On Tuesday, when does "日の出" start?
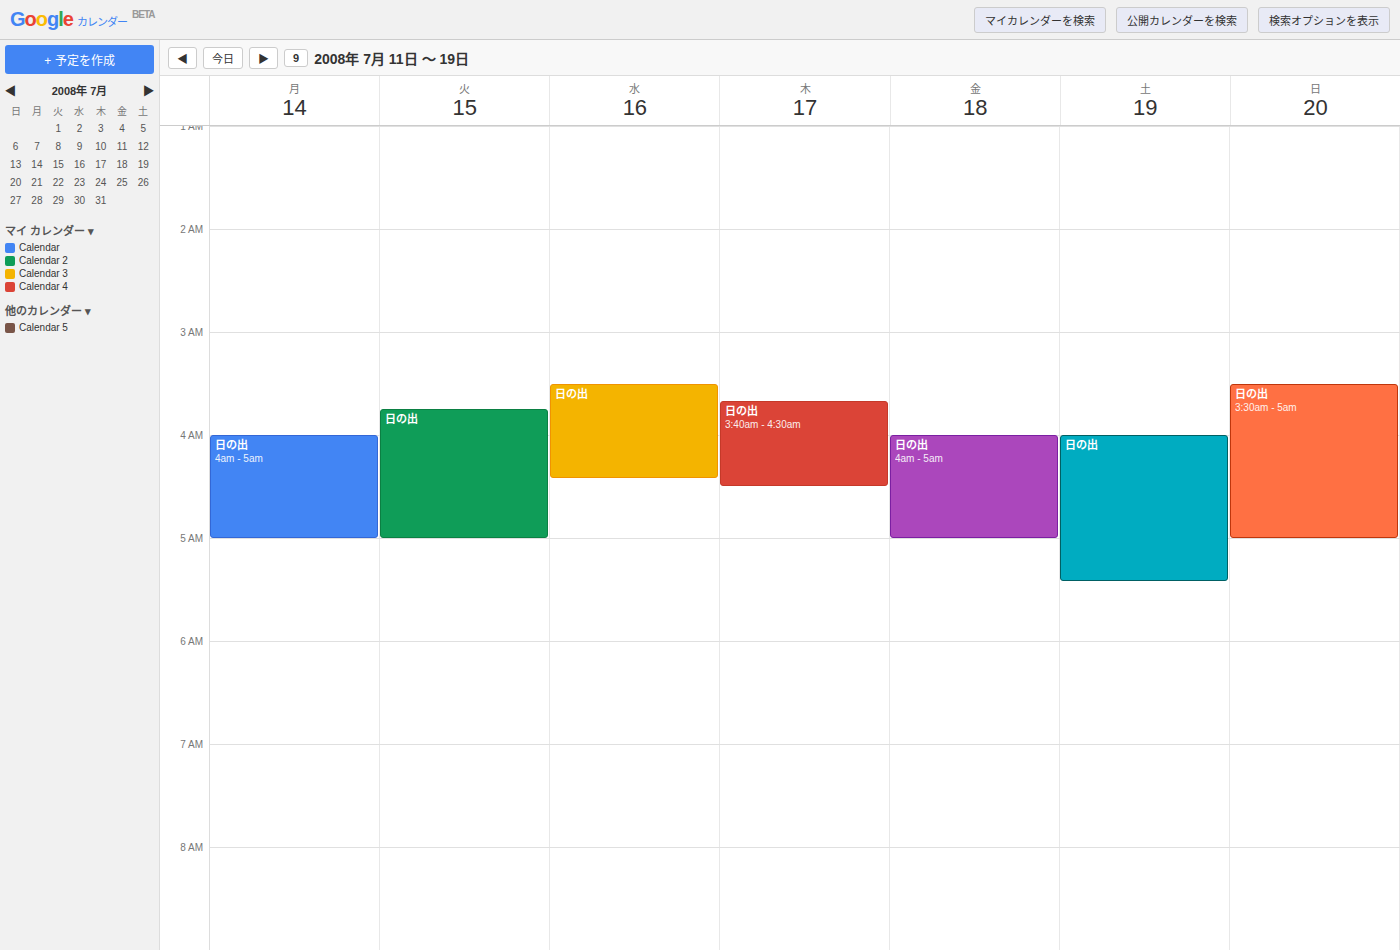
3:45 AM